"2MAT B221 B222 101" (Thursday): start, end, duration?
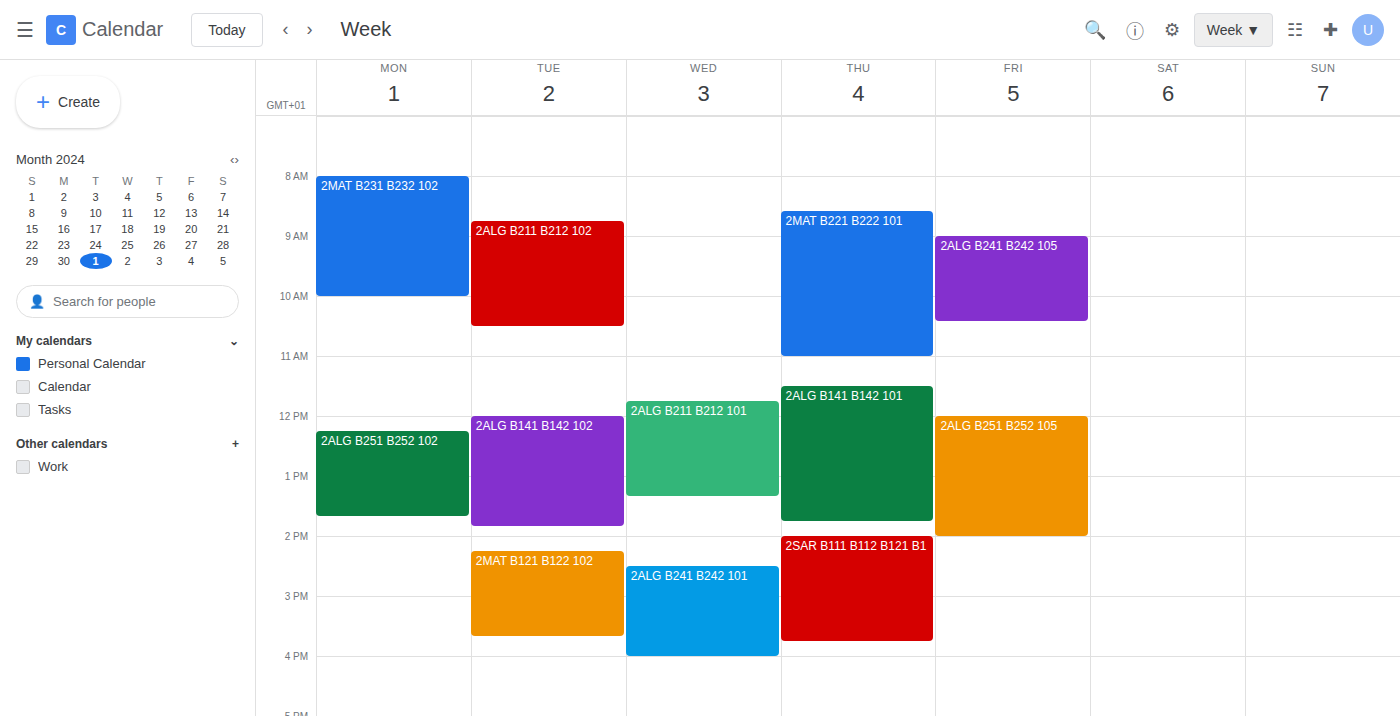
08:35 to 11:00, 2 hours 25 minutes